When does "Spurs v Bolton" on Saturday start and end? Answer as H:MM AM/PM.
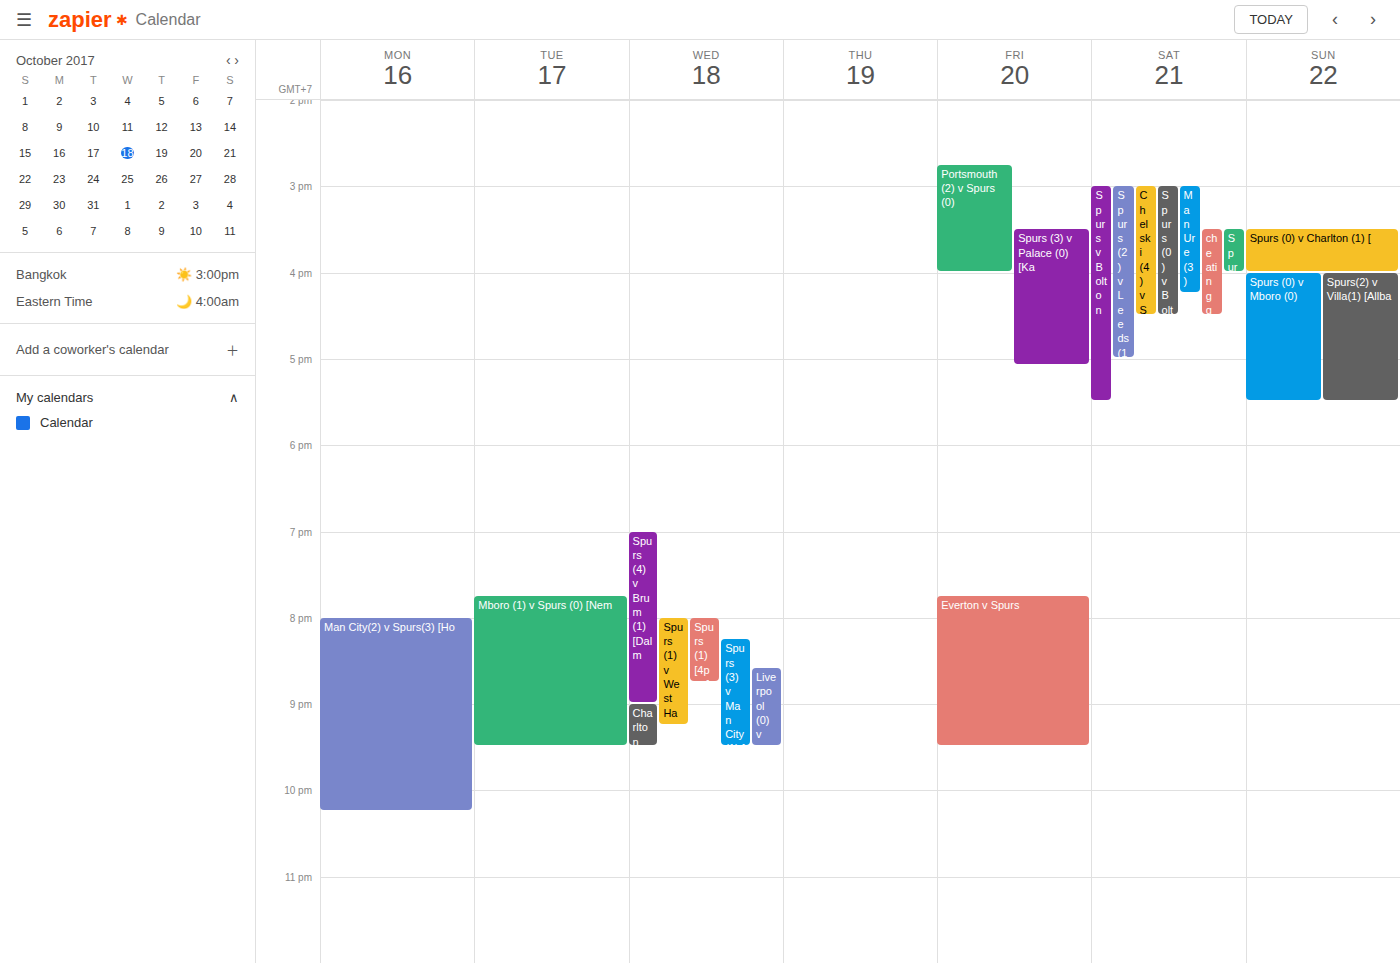
3:00 PM to 5:30 PM